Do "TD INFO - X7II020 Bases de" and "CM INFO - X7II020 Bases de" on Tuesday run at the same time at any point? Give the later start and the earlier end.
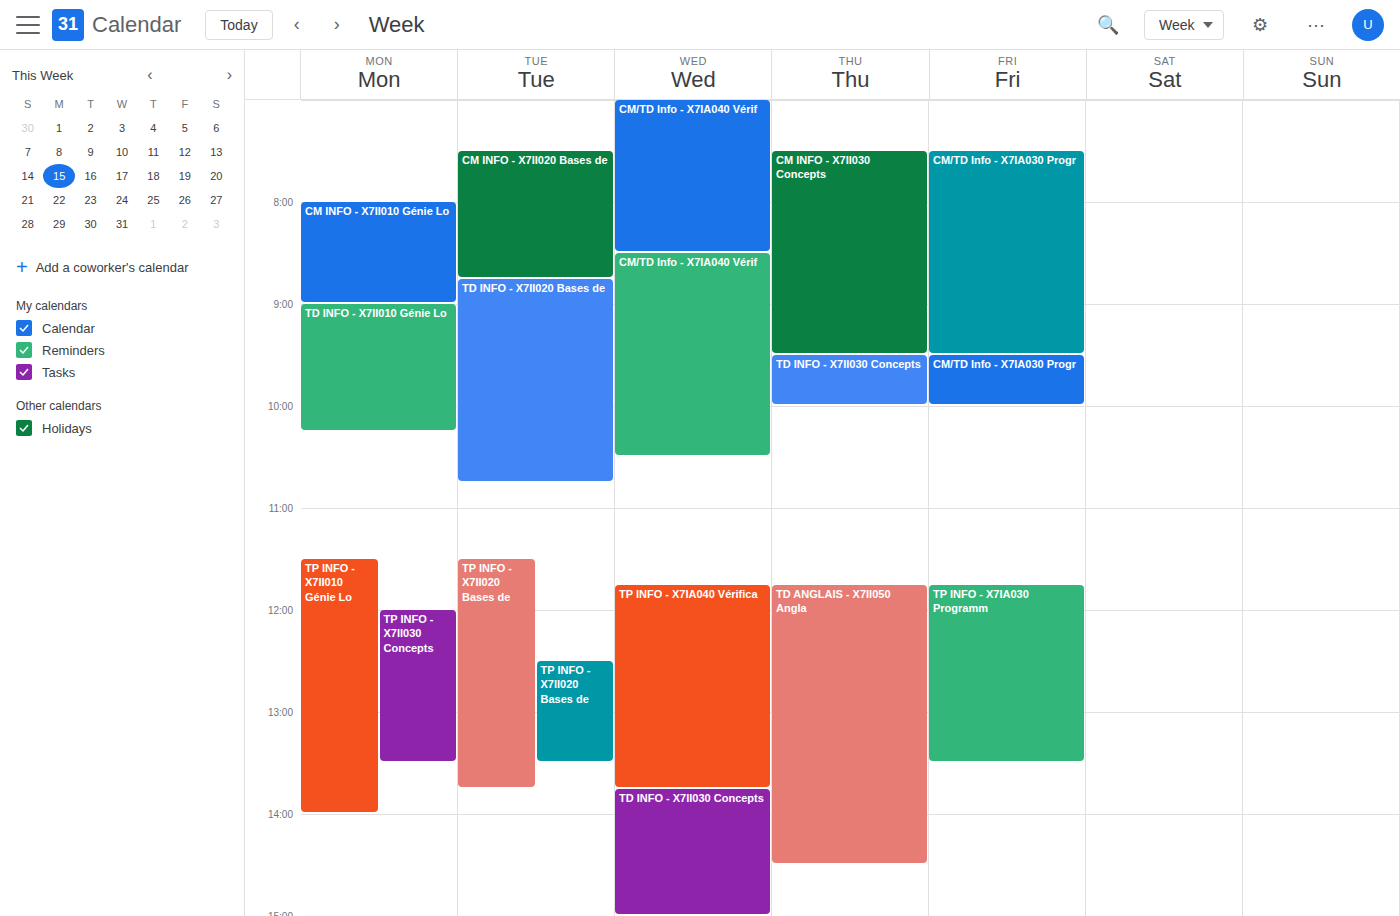
"CM INFO - X7II020 Bases de" ends at 8:45 AM, exactly when "TD INFO - X7II020 Bases de" starts -- they touch but do not overlap.